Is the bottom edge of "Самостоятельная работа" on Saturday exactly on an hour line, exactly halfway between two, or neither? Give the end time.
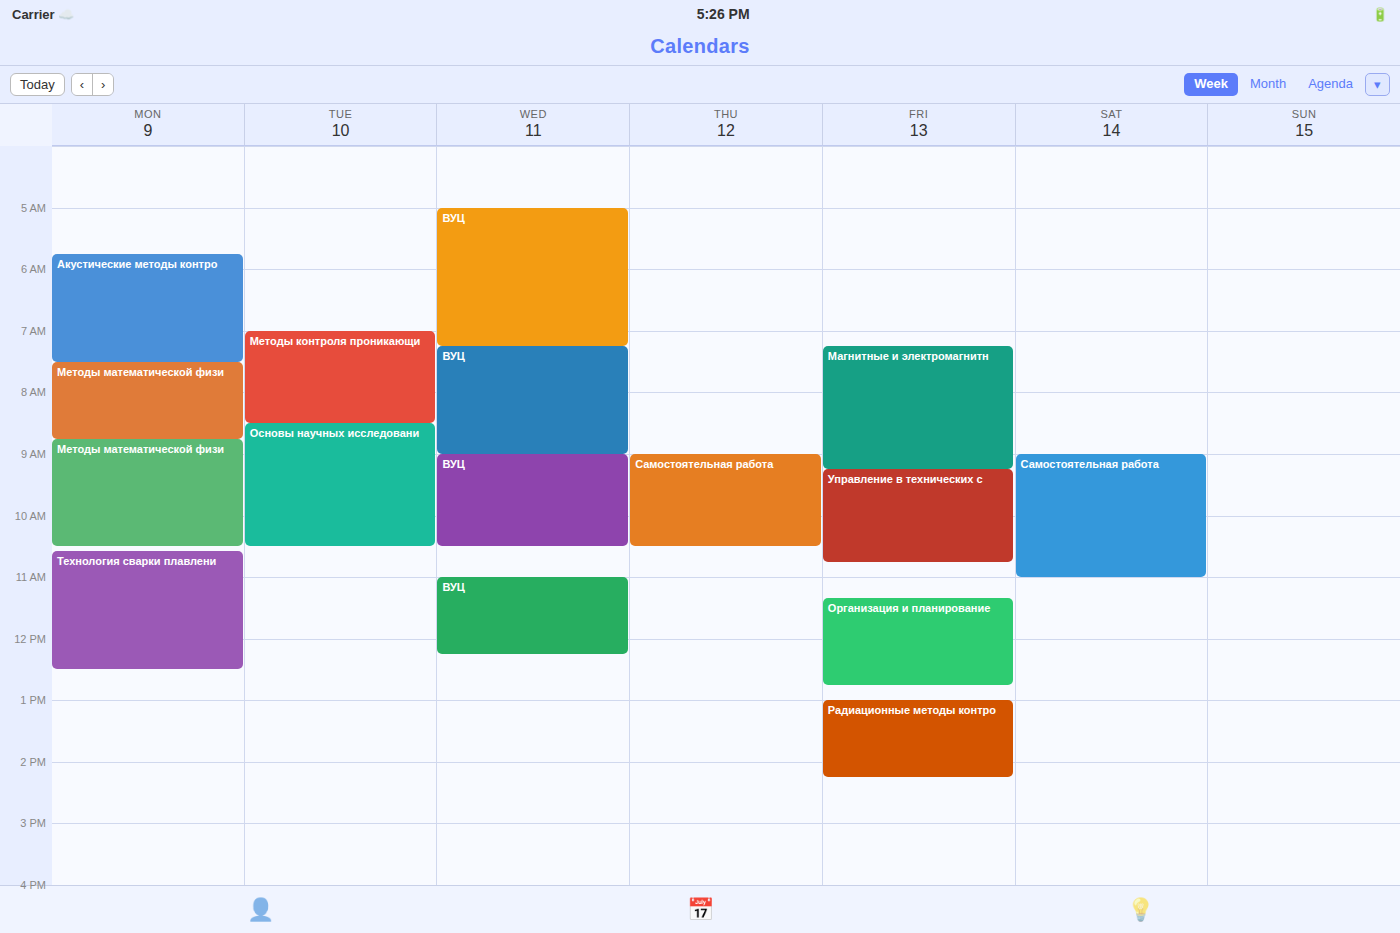
11:00 AM -- exactly on the 11 AM line.